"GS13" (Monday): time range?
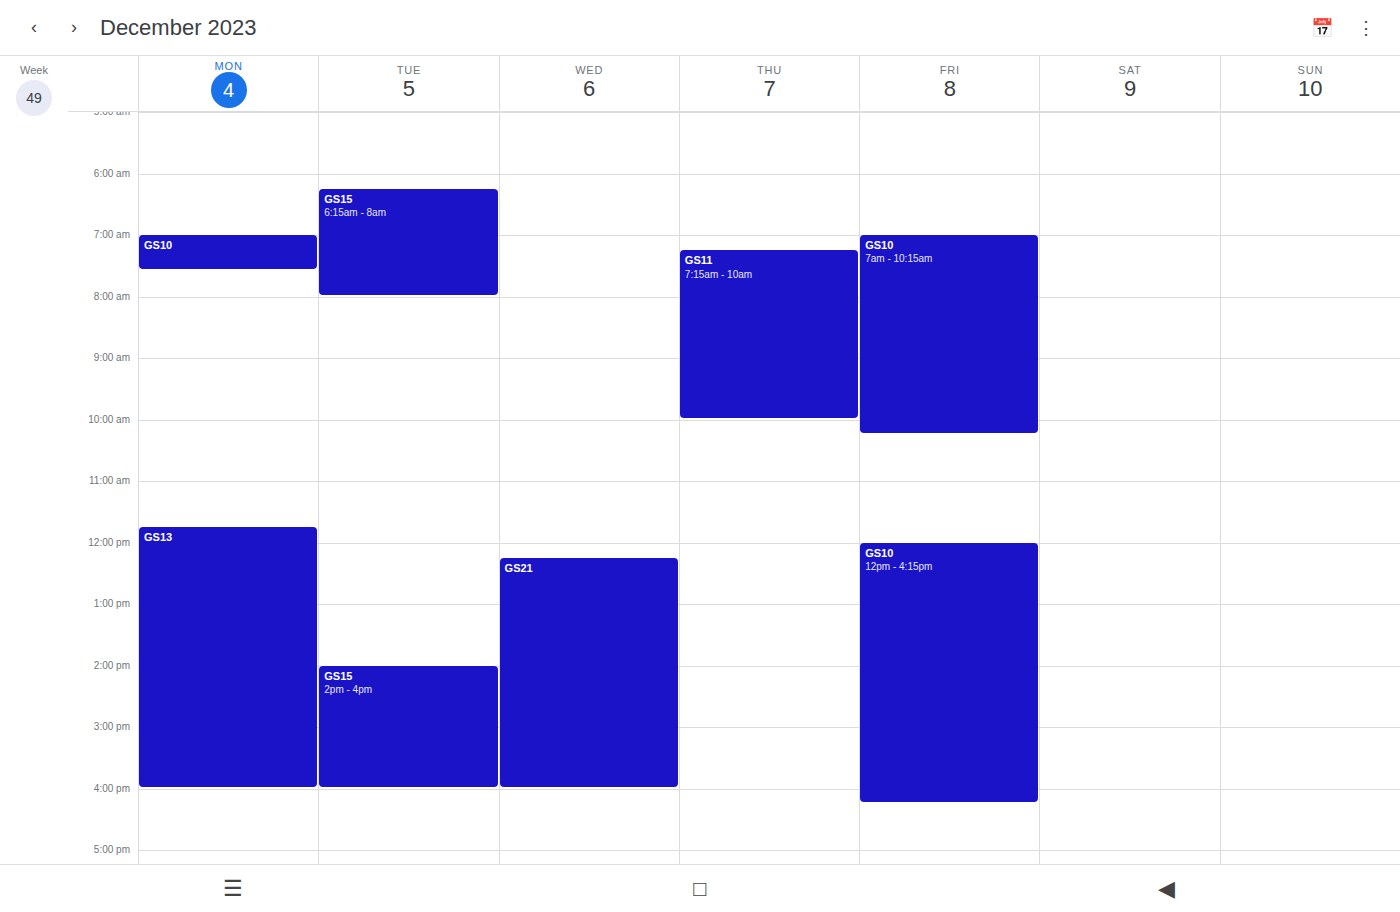
11:45 AM to 4:00 PM